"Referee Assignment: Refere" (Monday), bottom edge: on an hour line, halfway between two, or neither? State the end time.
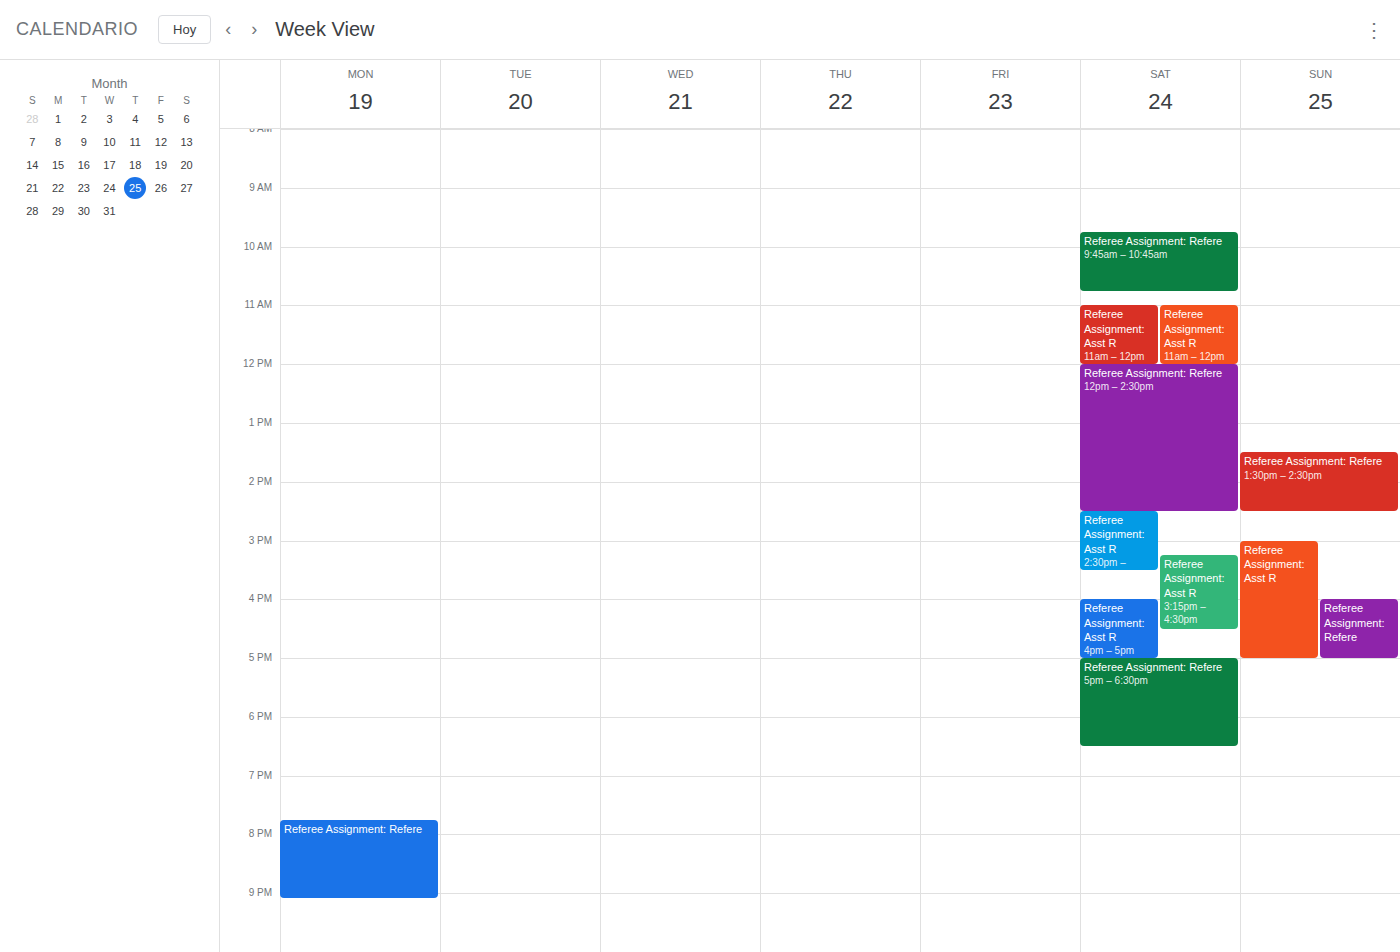
9:05 PM -- neither: 5 minutes below the 9 PM line and 55 minutes above the 10 PM line.